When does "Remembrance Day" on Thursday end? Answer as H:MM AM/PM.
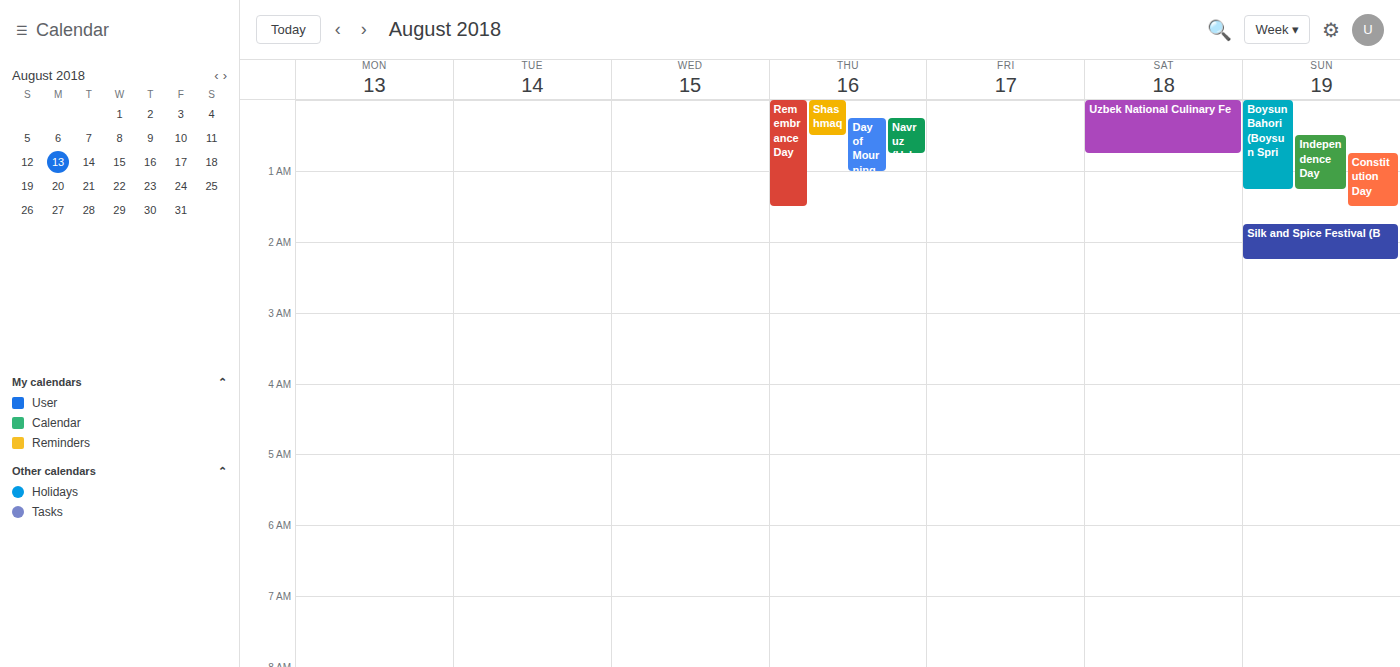
1:30 AM